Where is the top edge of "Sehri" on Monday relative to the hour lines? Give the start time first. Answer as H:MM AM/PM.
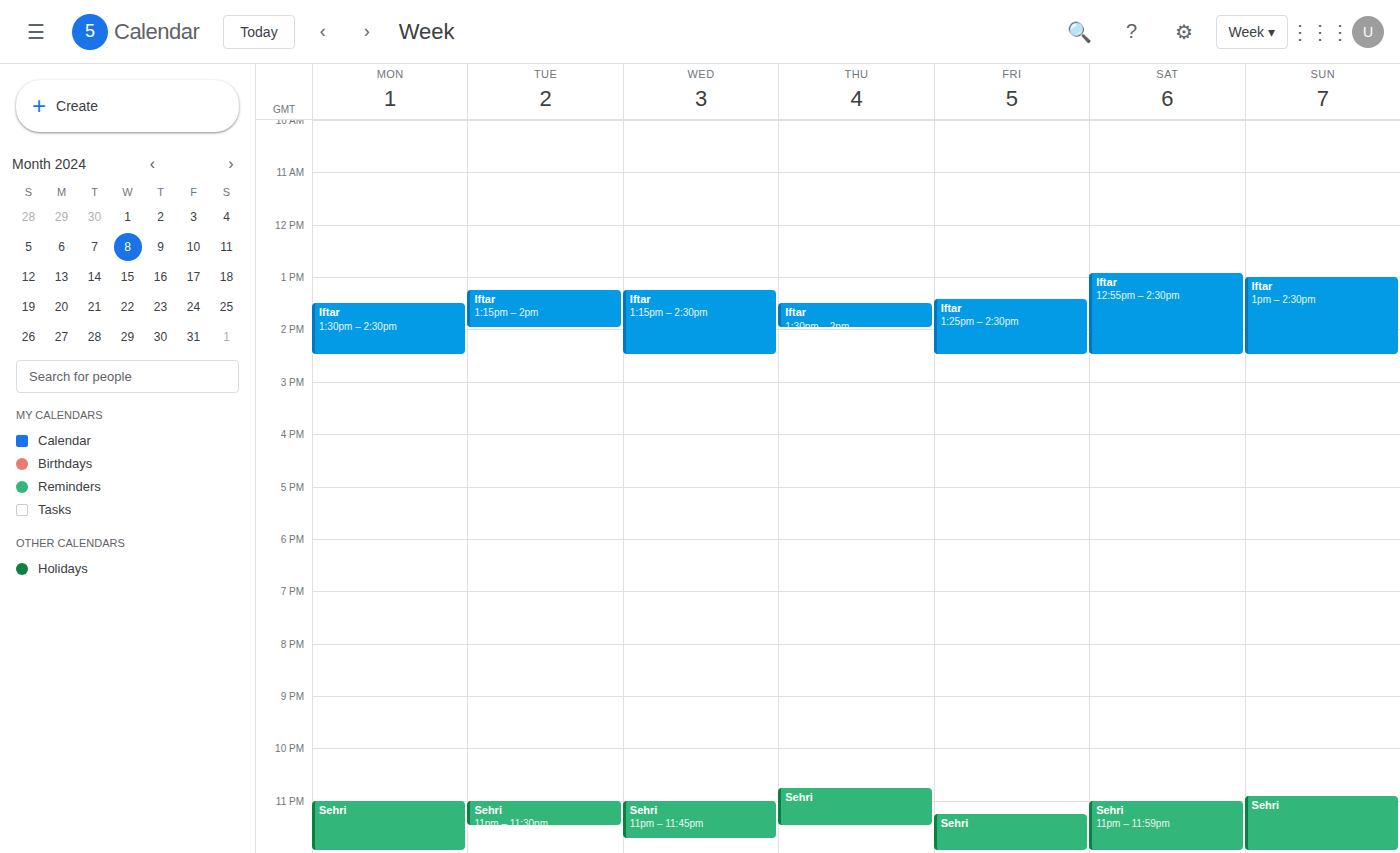
11:00 PM -- exactly on the 11 PM line.